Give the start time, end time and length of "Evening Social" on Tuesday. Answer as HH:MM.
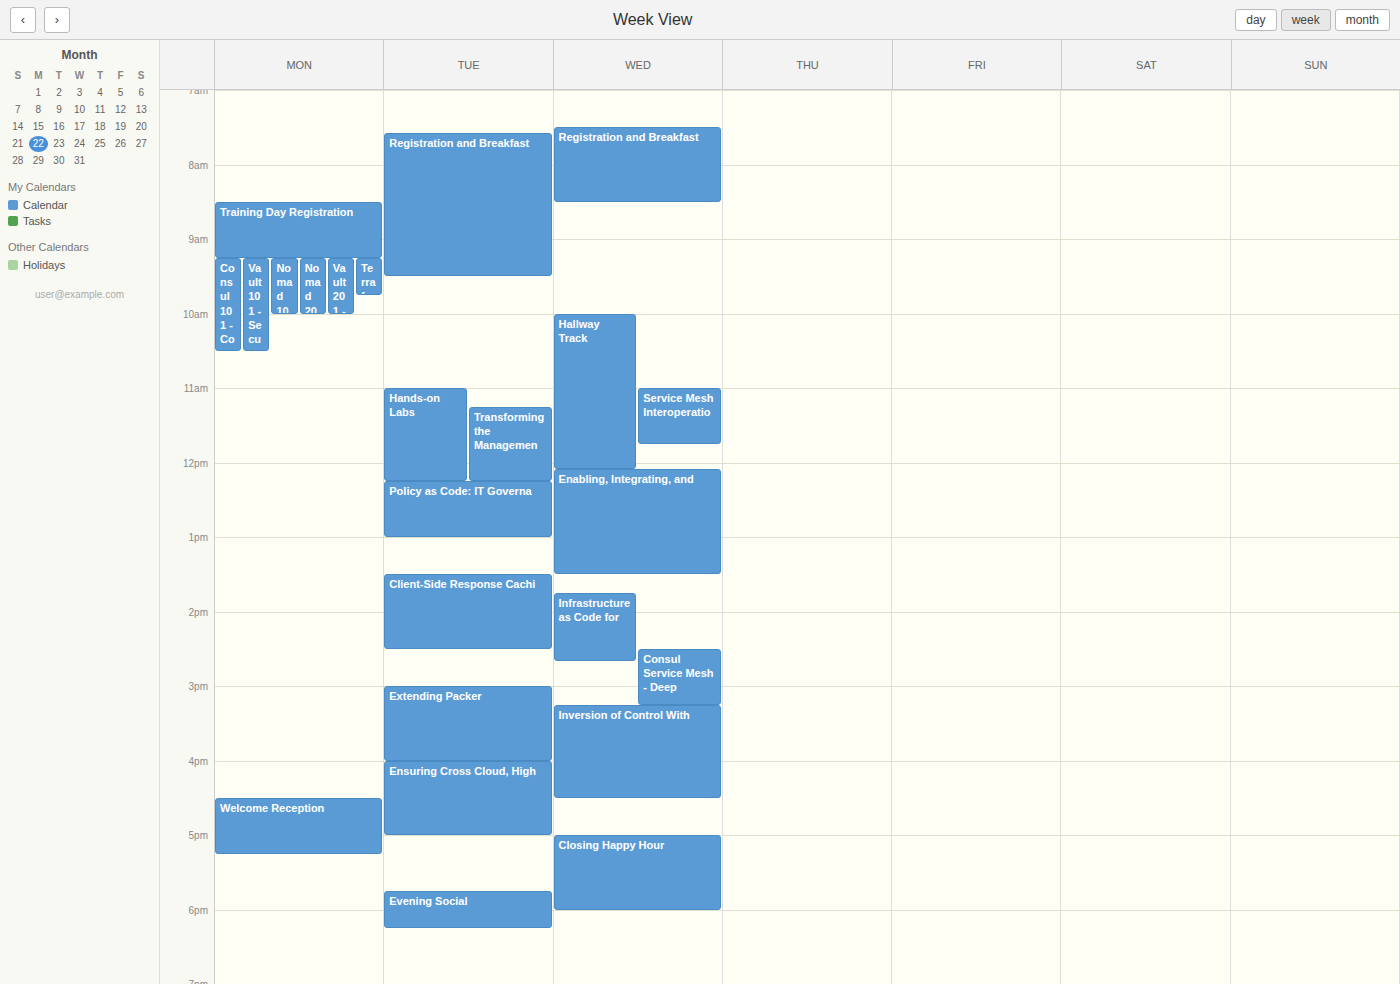
17:45 to 18:15, 30 minutes